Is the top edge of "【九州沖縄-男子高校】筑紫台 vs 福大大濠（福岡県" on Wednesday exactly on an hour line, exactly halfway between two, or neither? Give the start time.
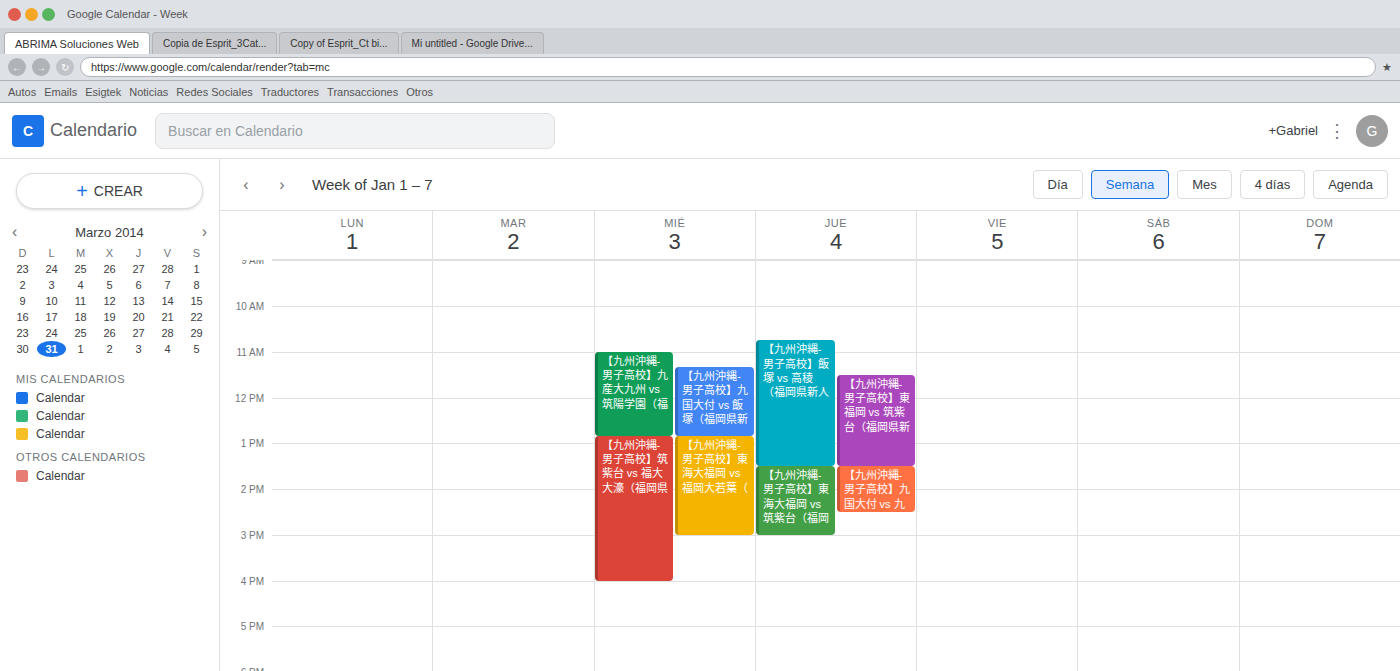
12:50 PM -- neither: 50 minutes below the 12 PM line and 10 minutes above the 1 PM line.